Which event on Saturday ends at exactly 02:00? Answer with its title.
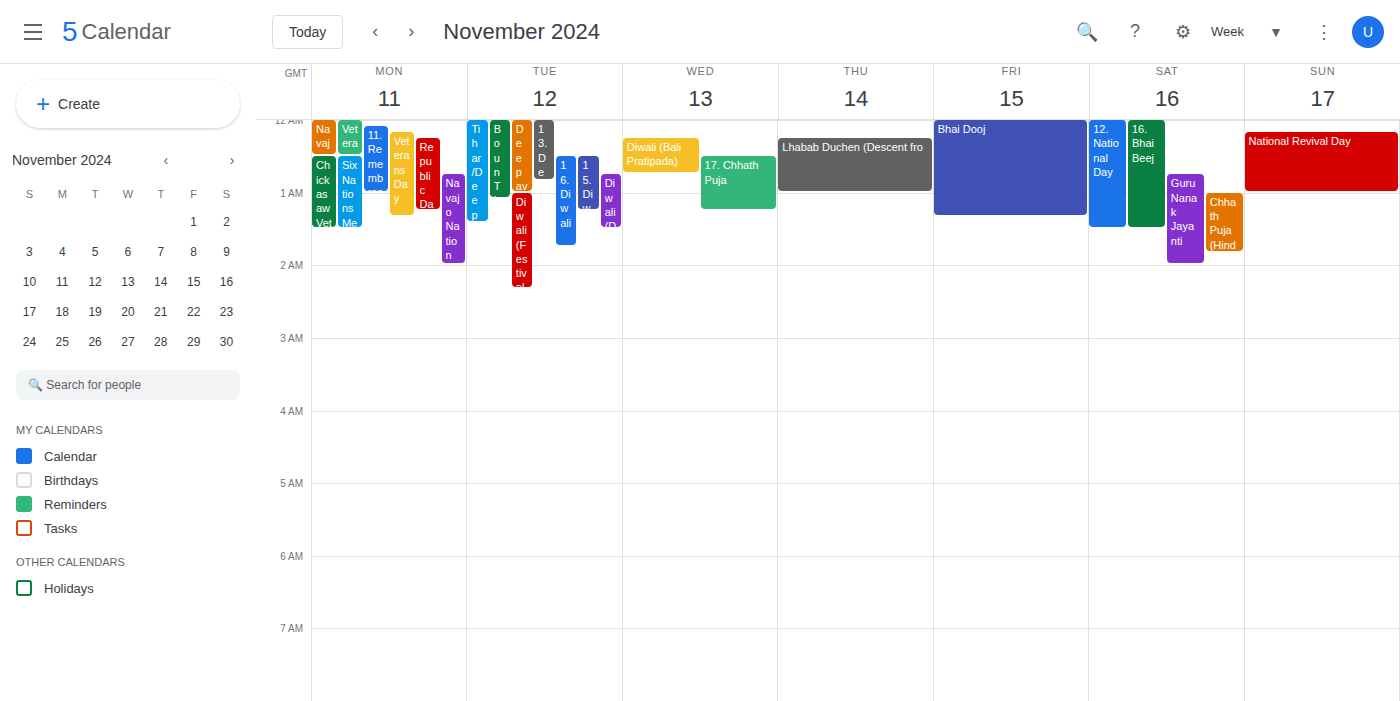
"Guru Nanak Jayanti"